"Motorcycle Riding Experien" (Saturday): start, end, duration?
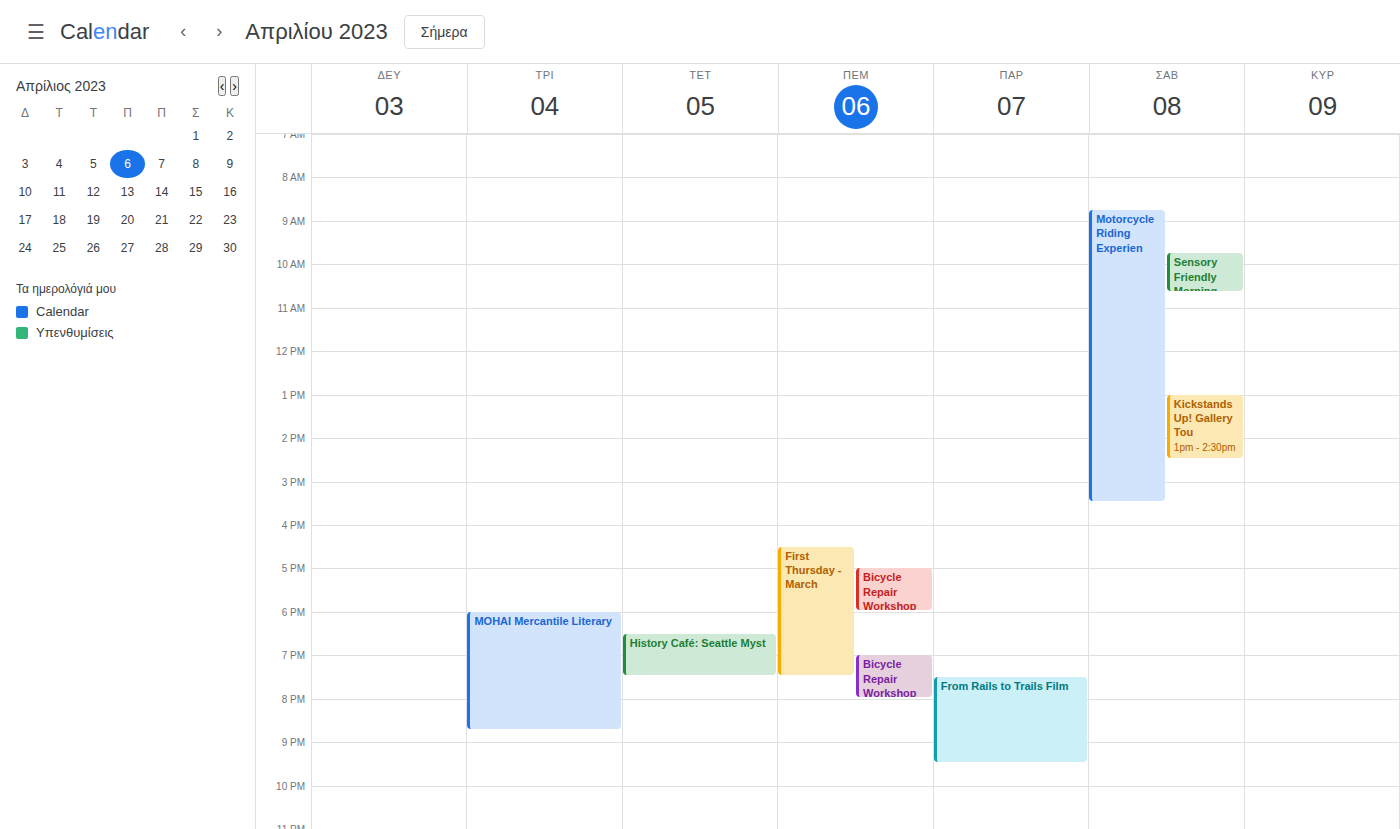
8:45 AM to 3:30 PM, 6 hours 45 minutes